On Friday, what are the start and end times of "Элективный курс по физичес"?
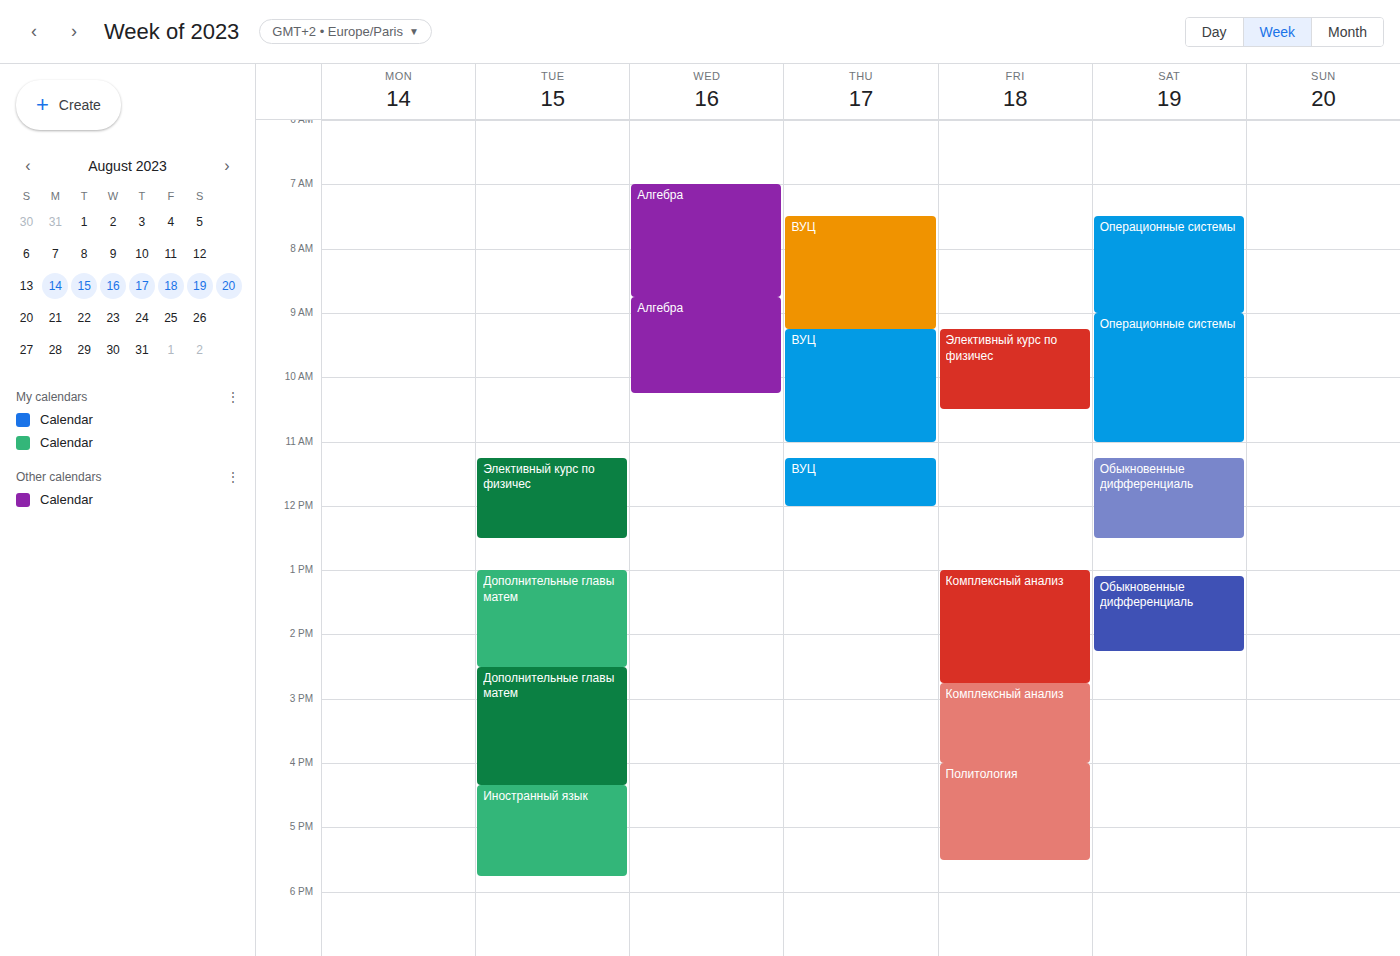
09:15 to 10:30